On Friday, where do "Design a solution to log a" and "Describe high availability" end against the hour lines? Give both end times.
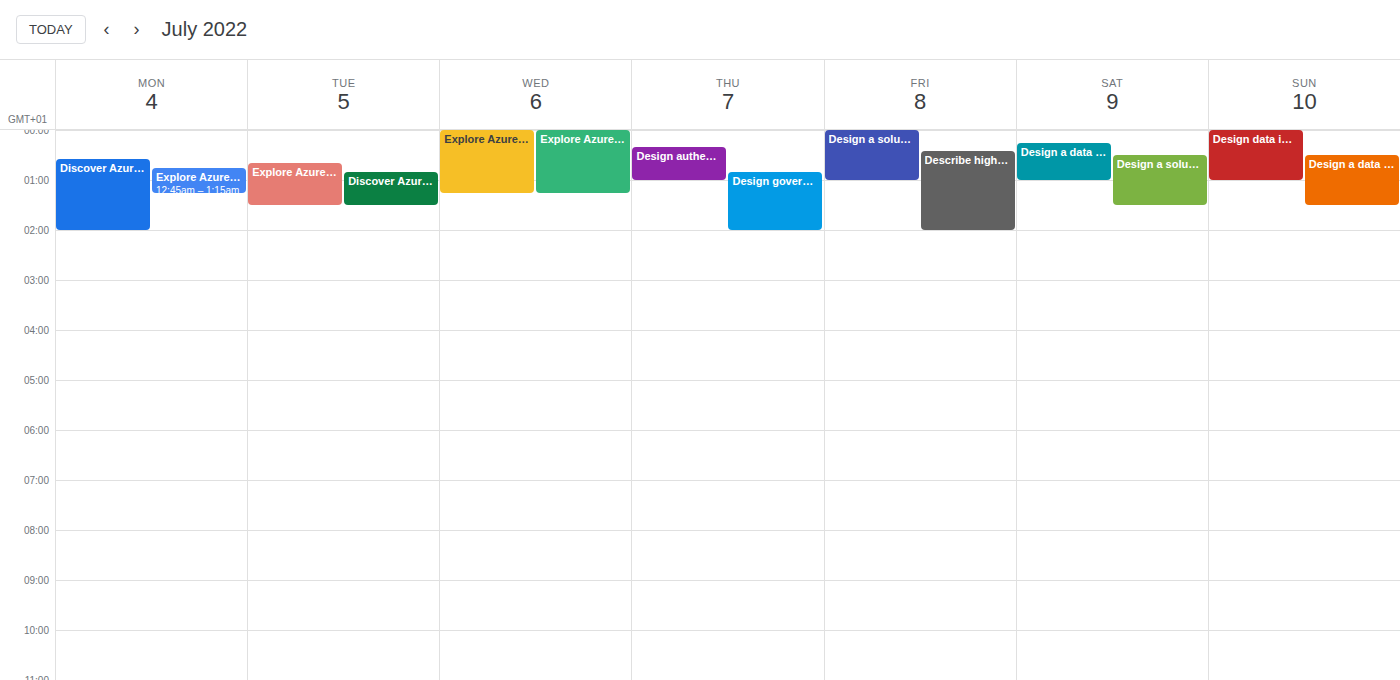
"Design a solution to log a": 1:00 AM, exactly on the 1 AM line. "Describe high availability": 2:00 AM, exactly on the 2 AM line.